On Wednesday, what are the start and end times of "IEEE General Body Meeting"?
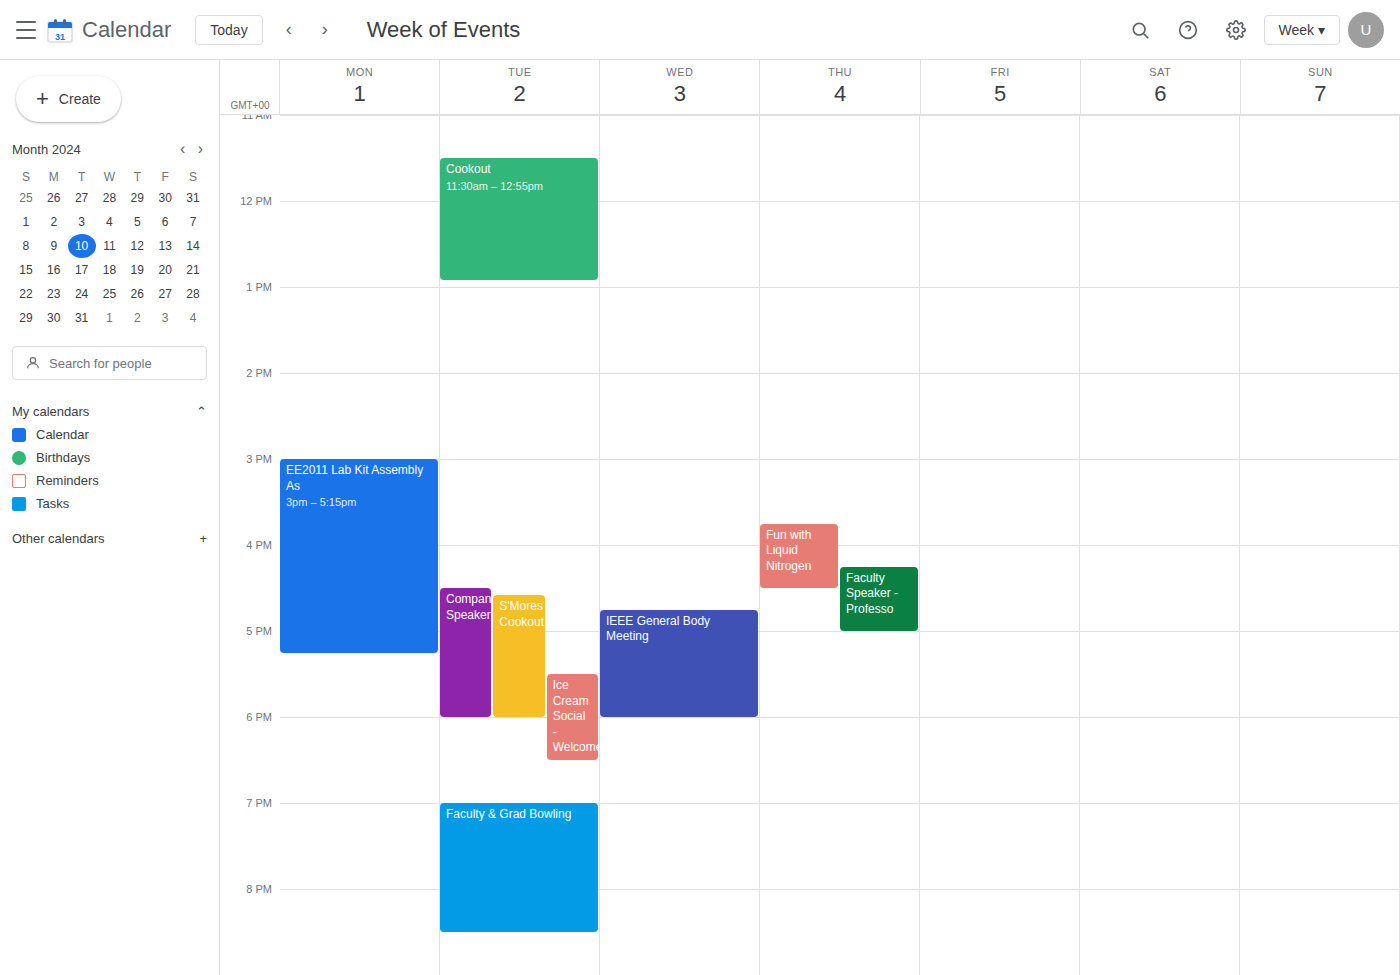
4:45 PM to 6:00 PM